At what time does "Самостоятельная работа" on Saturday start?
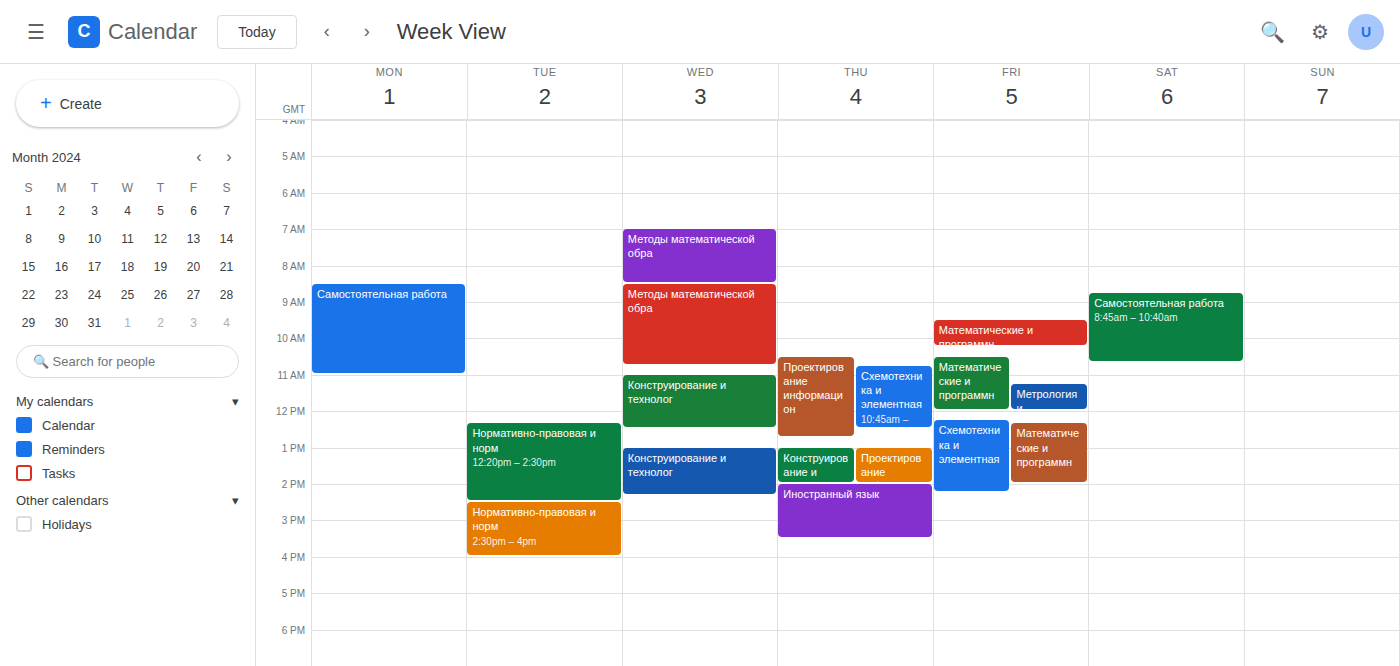
8:45 AM